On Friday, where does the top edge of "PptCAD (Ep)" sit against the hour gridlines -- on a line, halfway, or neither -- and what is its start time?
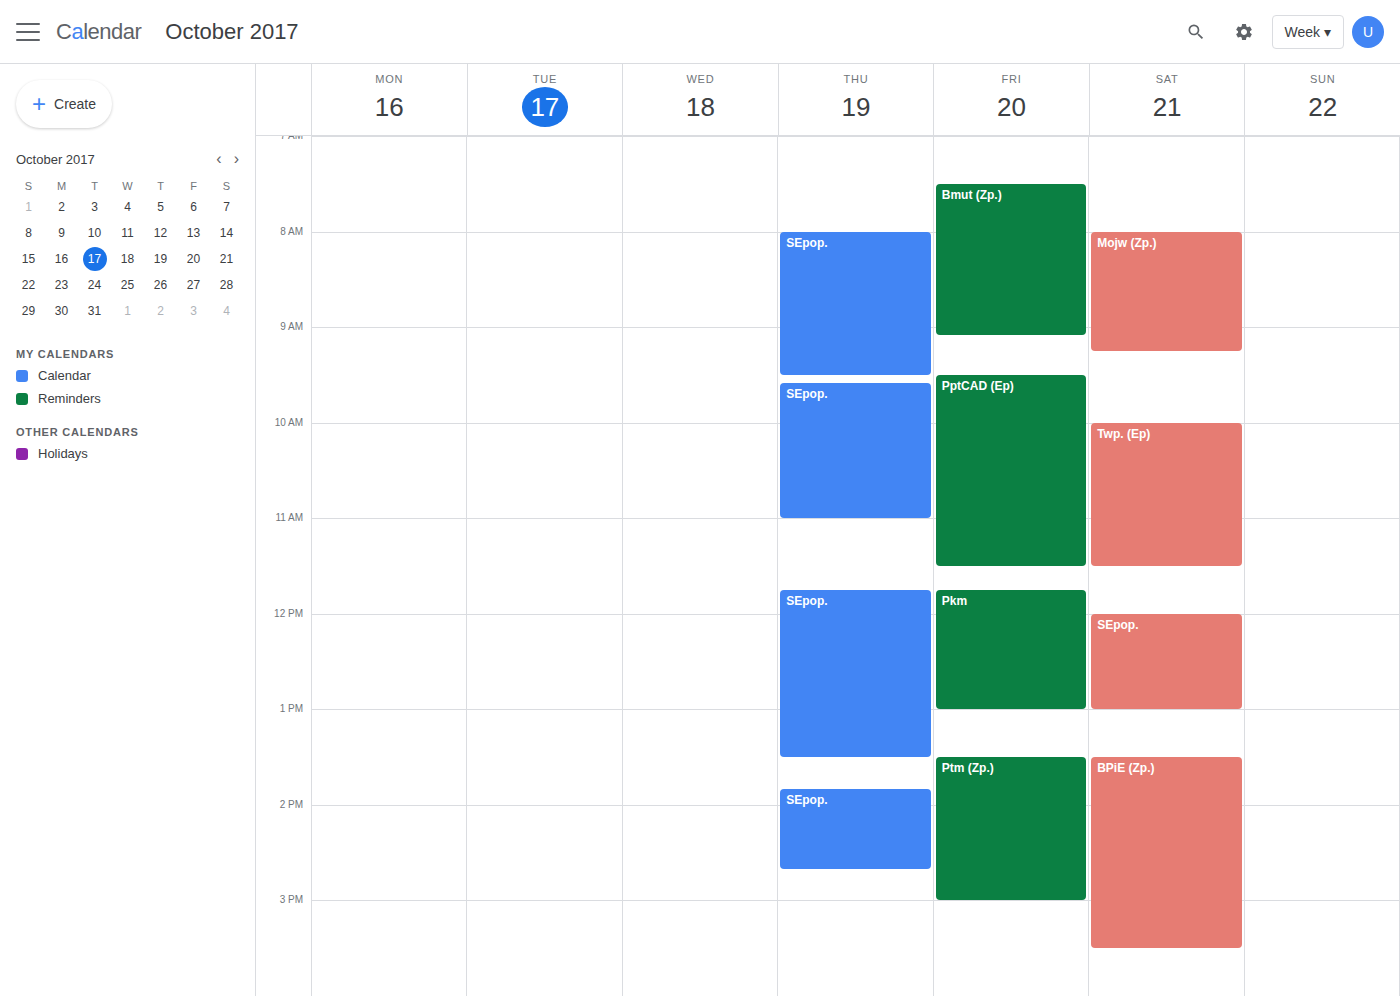
9:30 AM -- halfway between the 9 AM and 10 AM lines.